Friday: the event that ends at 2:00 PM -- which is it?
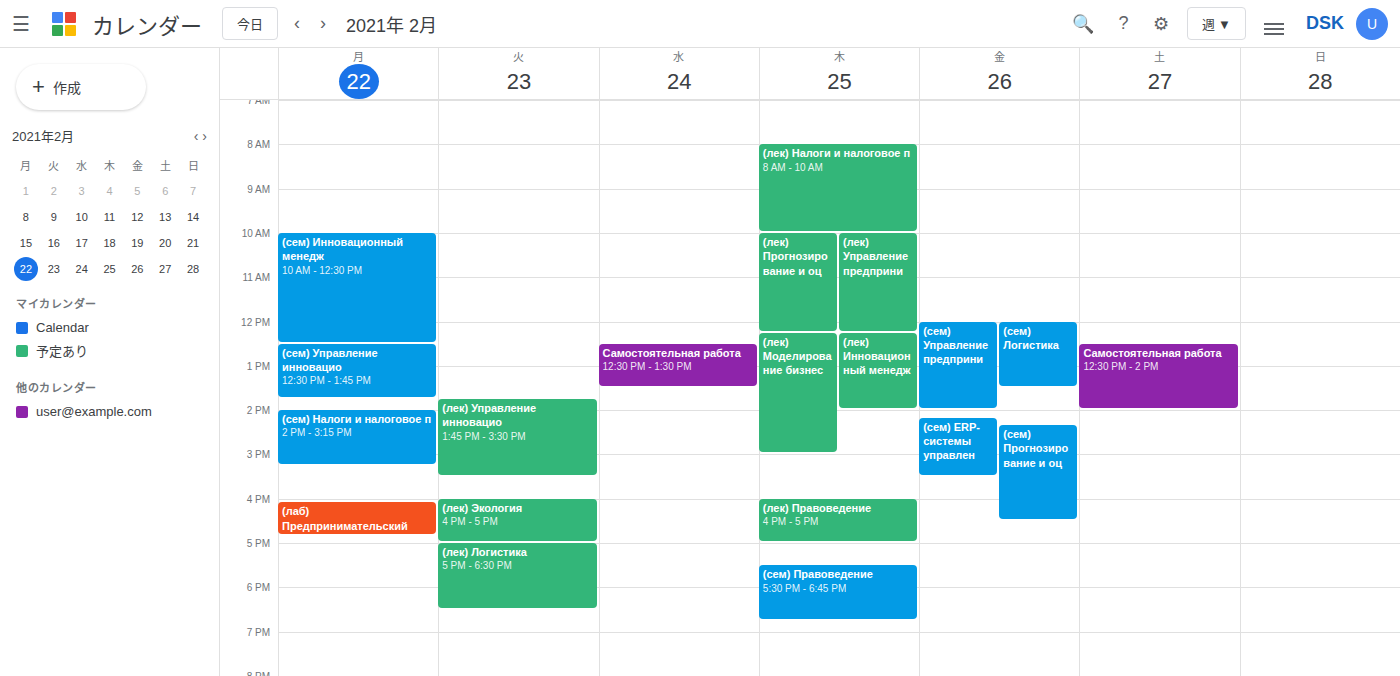
"(сем) Управление предприни"